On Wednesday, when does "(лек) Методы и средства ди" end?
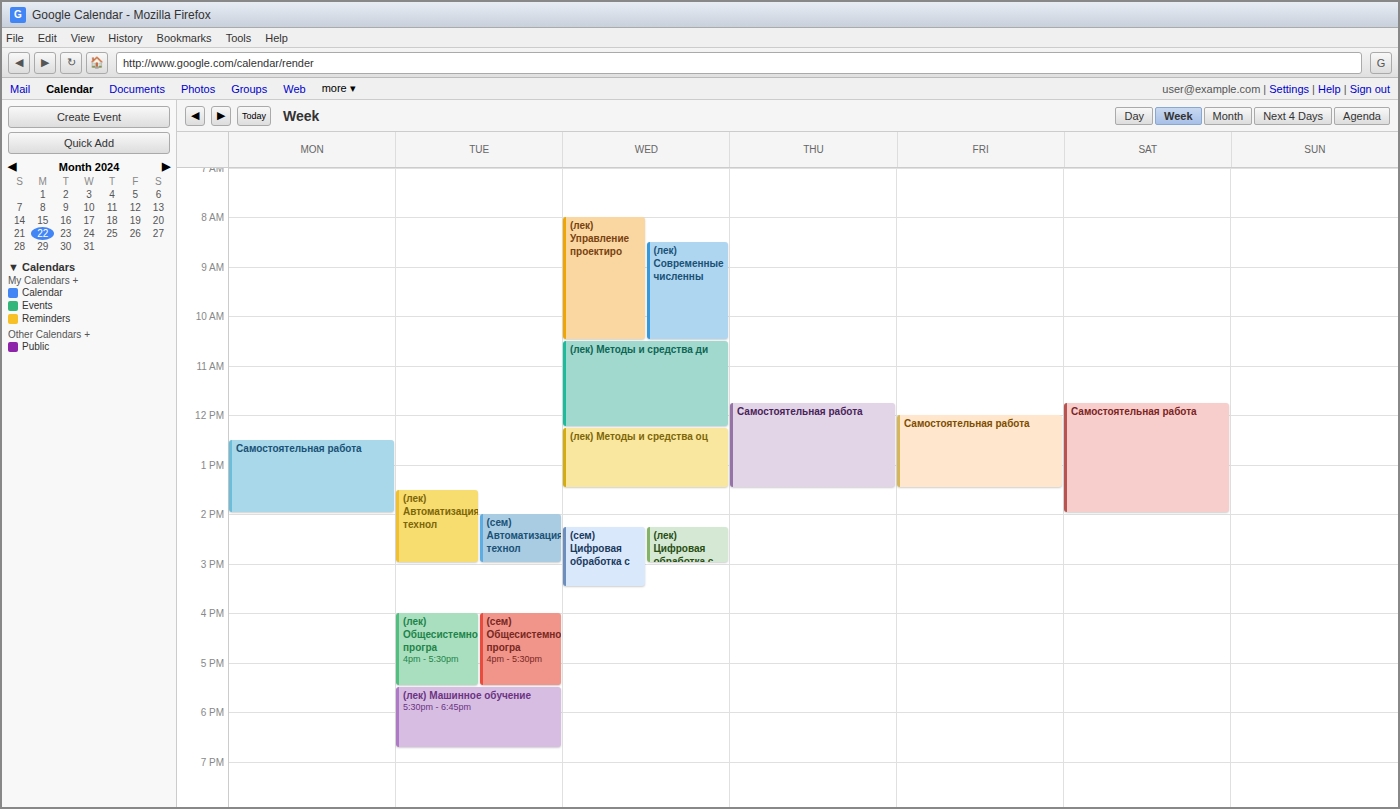
12:15 PM